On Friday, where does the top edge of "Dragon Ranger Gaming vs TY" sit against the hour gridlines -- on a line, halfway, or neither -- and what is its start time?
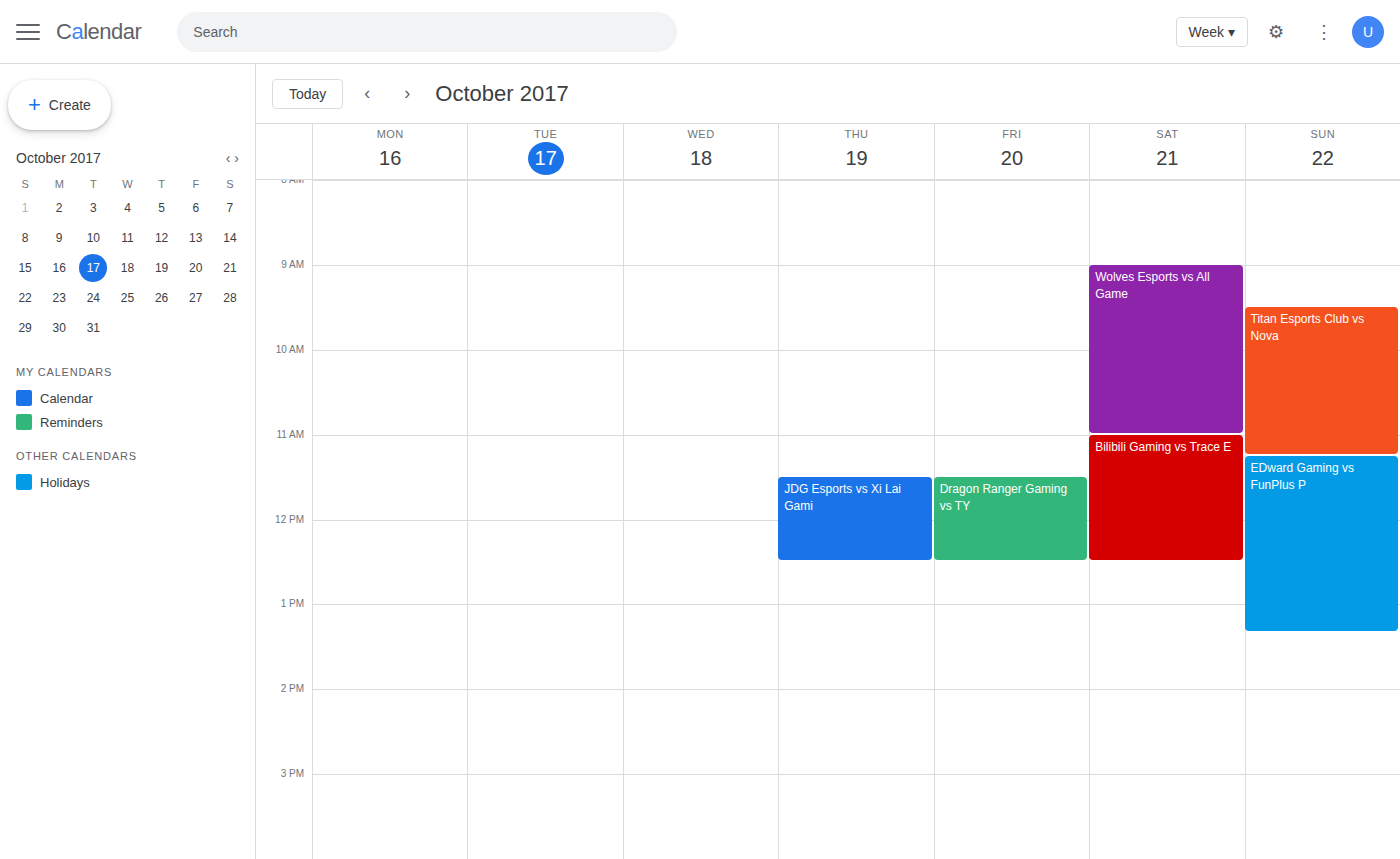
11:30 AM -- halfway between the 11 AM and 12 PM lines.